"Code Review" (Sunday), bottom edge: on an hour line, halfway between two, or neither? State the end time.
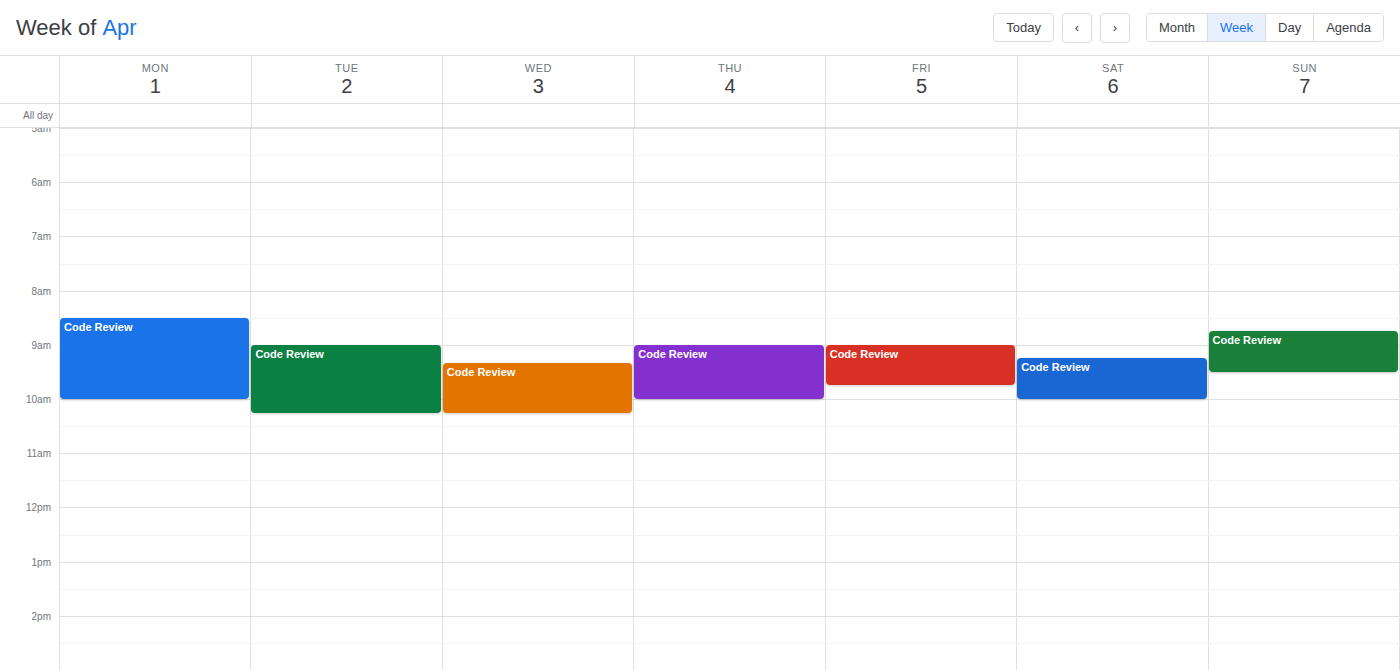
9:30 AM -- halfway between the 9 AM and 10 AM lines.